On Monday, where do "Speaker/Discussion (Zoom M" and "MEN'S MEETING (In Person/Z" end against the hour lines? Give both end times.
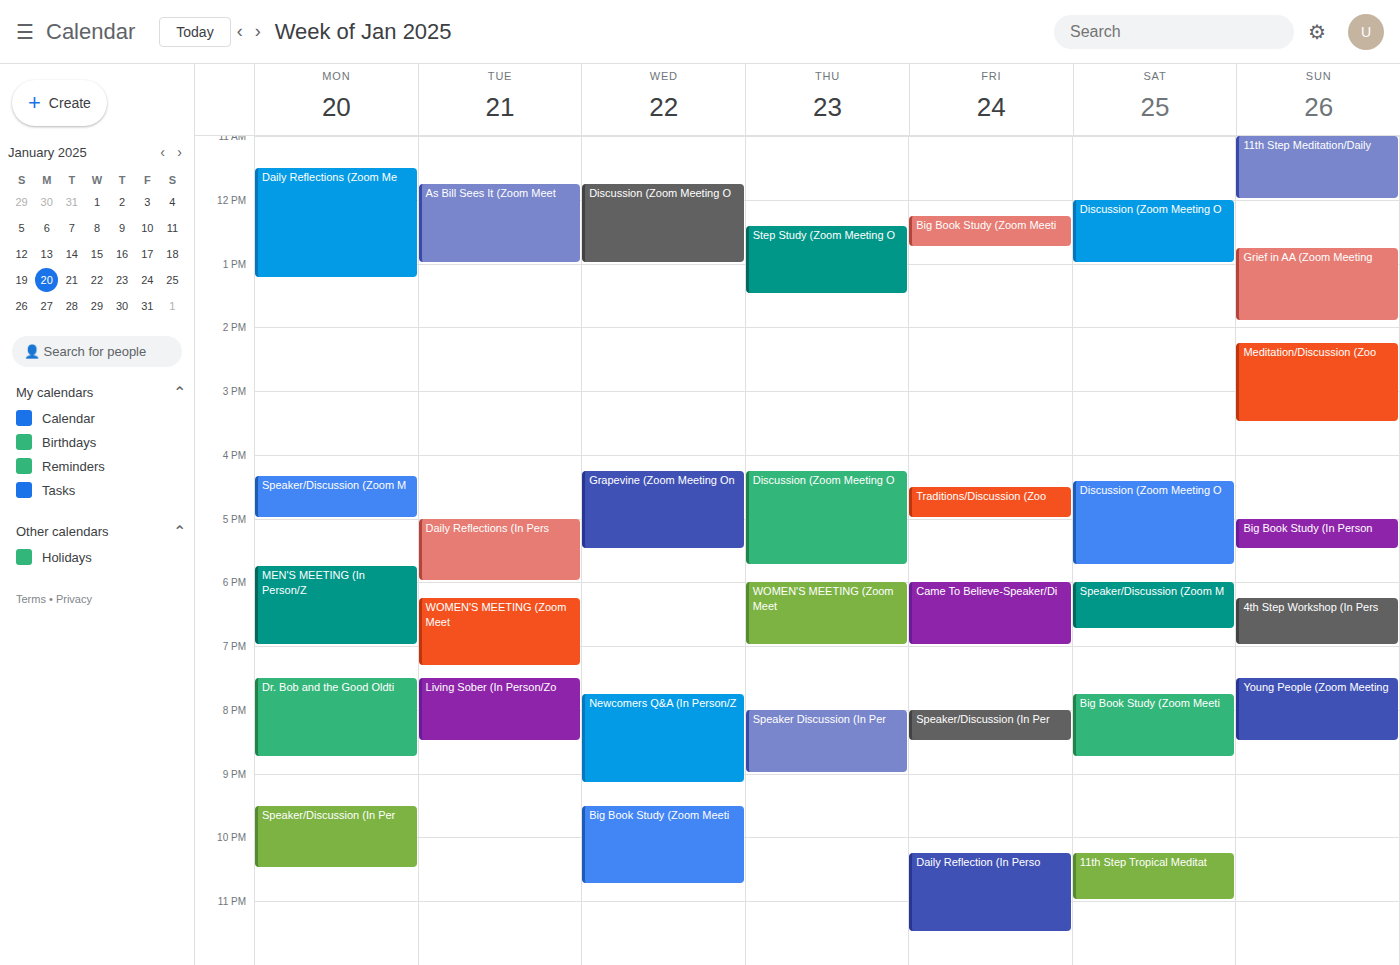
"Speaker/Discussion (Zoom M": 5:00 PM, exactly on the 5 PM line. "MEN'S MEETING (In Person/Z": 7:00 PM, exactly on the 7 PM line.